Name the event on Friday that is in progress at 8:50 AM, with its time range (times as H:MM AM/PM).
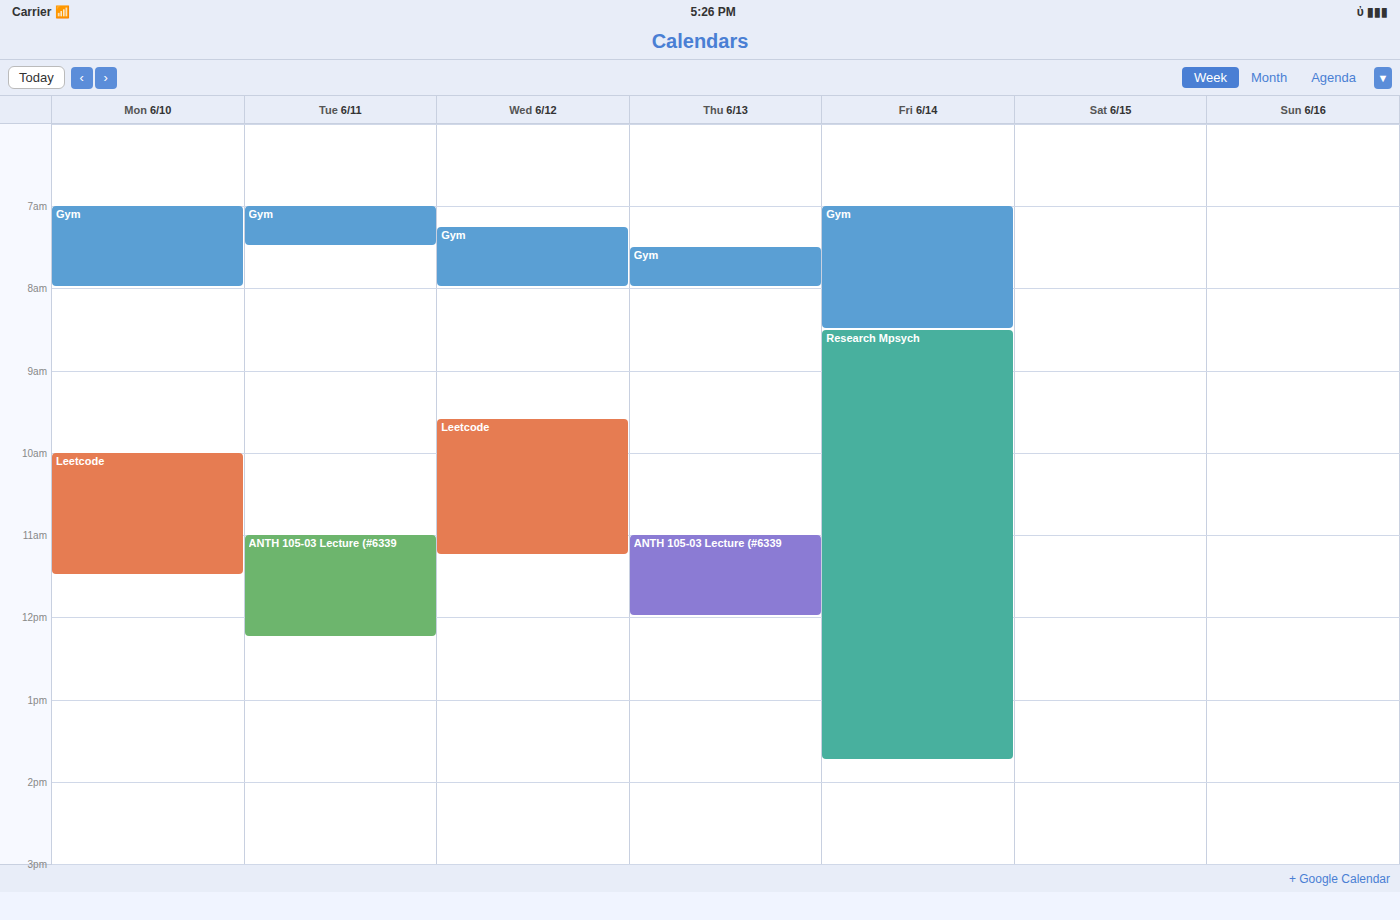
"Research Mpsych", 8:30 AM to 1:45 PM